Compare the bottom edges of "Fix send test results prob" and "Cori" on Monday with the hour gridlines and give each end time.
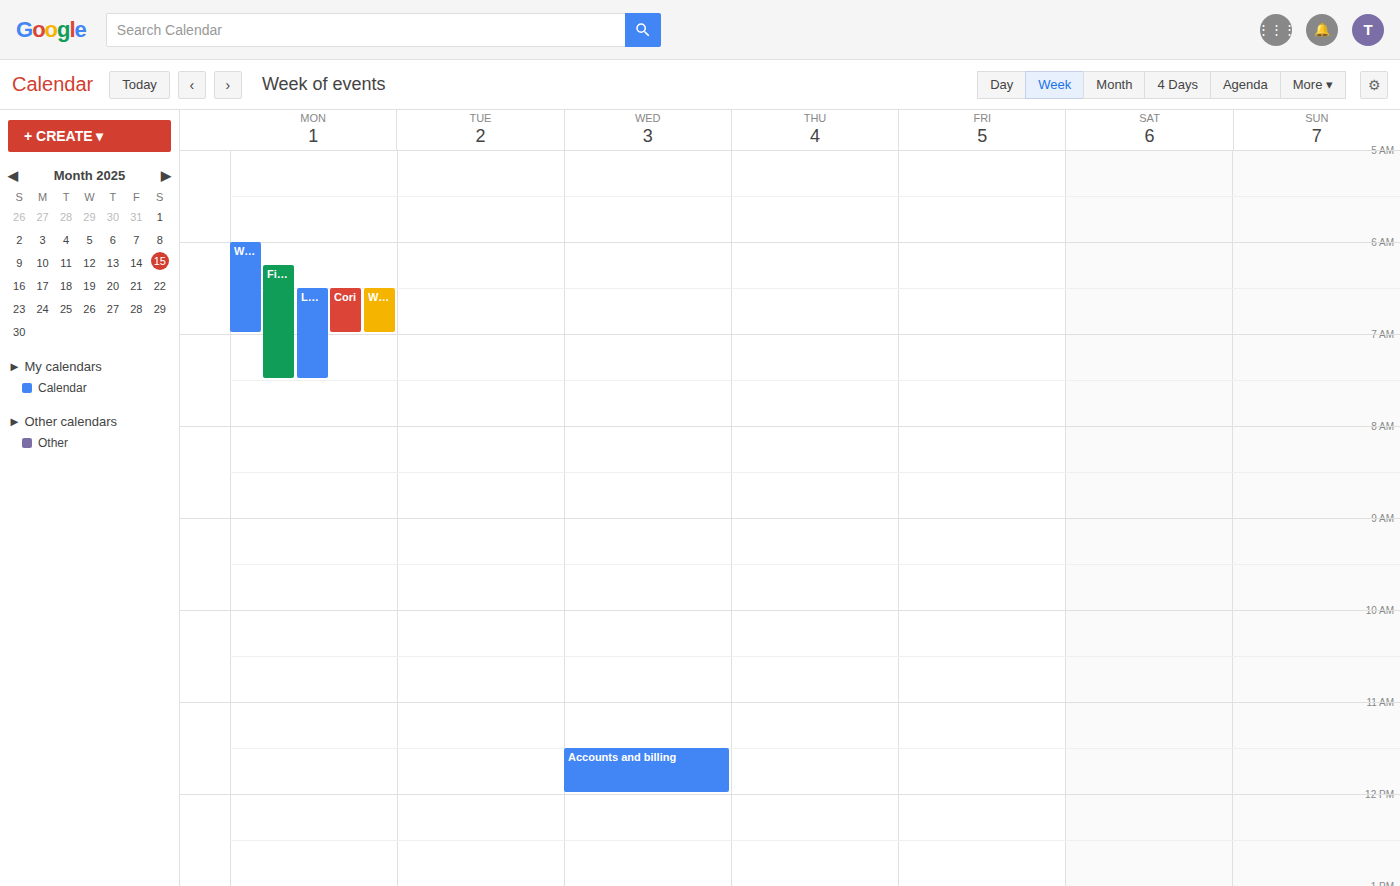
"Fix send test results prob": 7:30 AM, halfway between the 7 AM and 8 AM lines. "Cori": 7:00 AM, exactly on the 7 AM line.